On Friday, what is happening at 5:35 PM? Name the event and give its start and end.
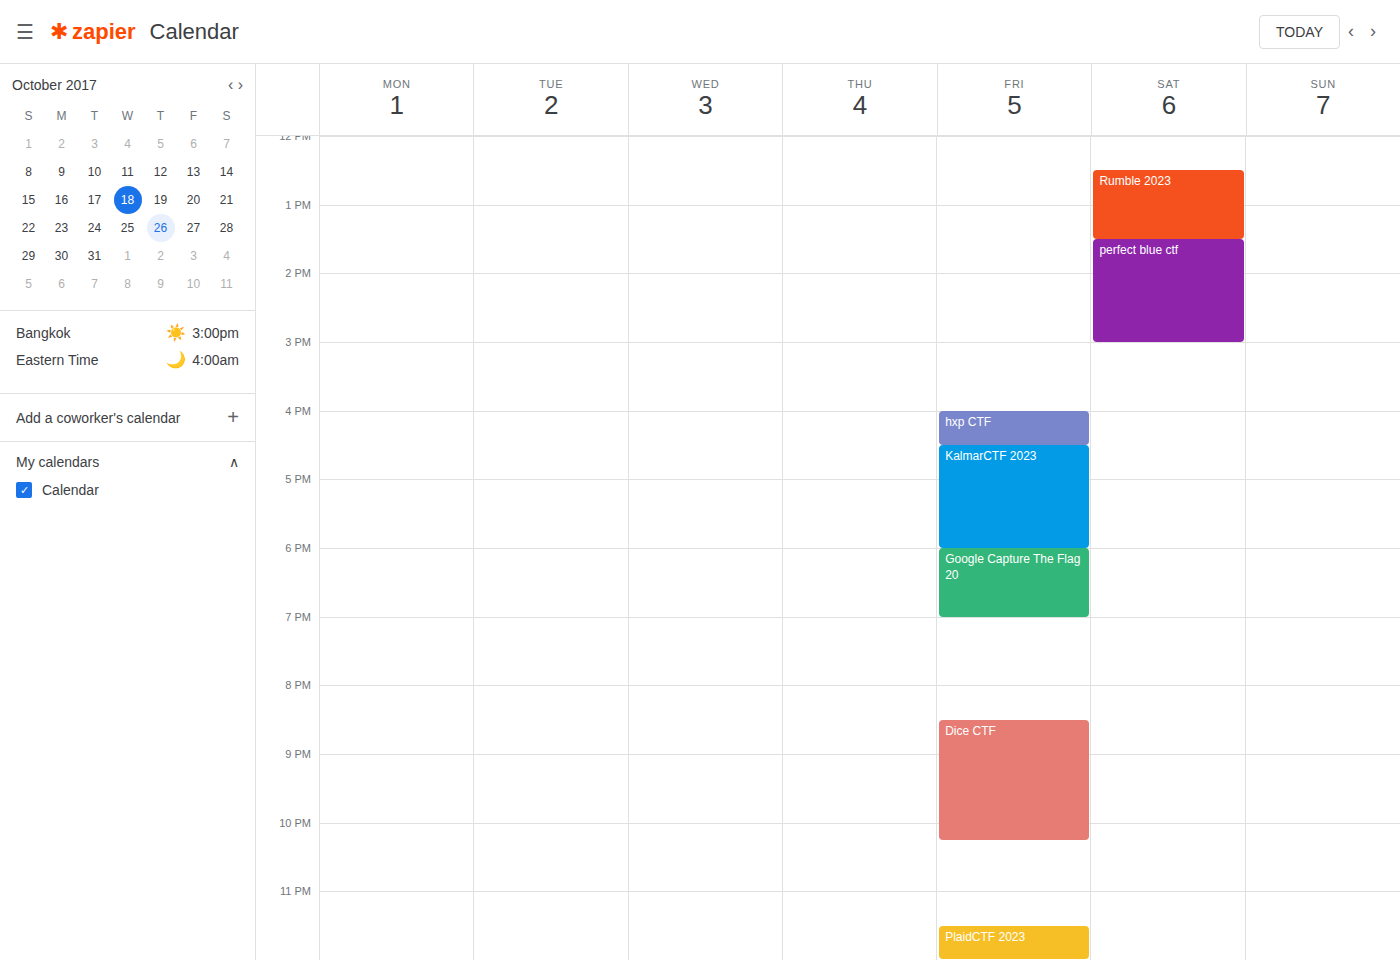
"KalmarCTF 2023", 4:30 PM to 6:00 PM